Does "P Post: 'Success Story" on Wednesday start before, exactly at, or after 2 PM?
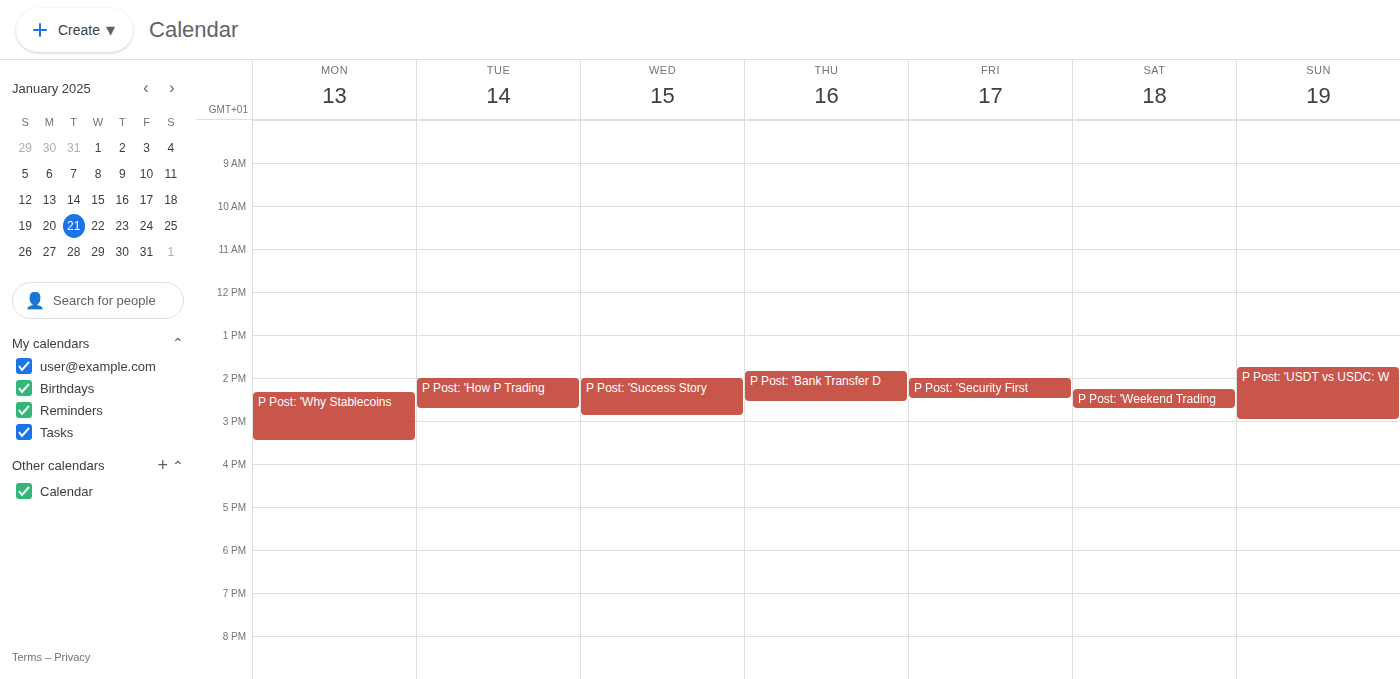
2:00 PM -- exactly at 2 PM, on the 2 PM line.